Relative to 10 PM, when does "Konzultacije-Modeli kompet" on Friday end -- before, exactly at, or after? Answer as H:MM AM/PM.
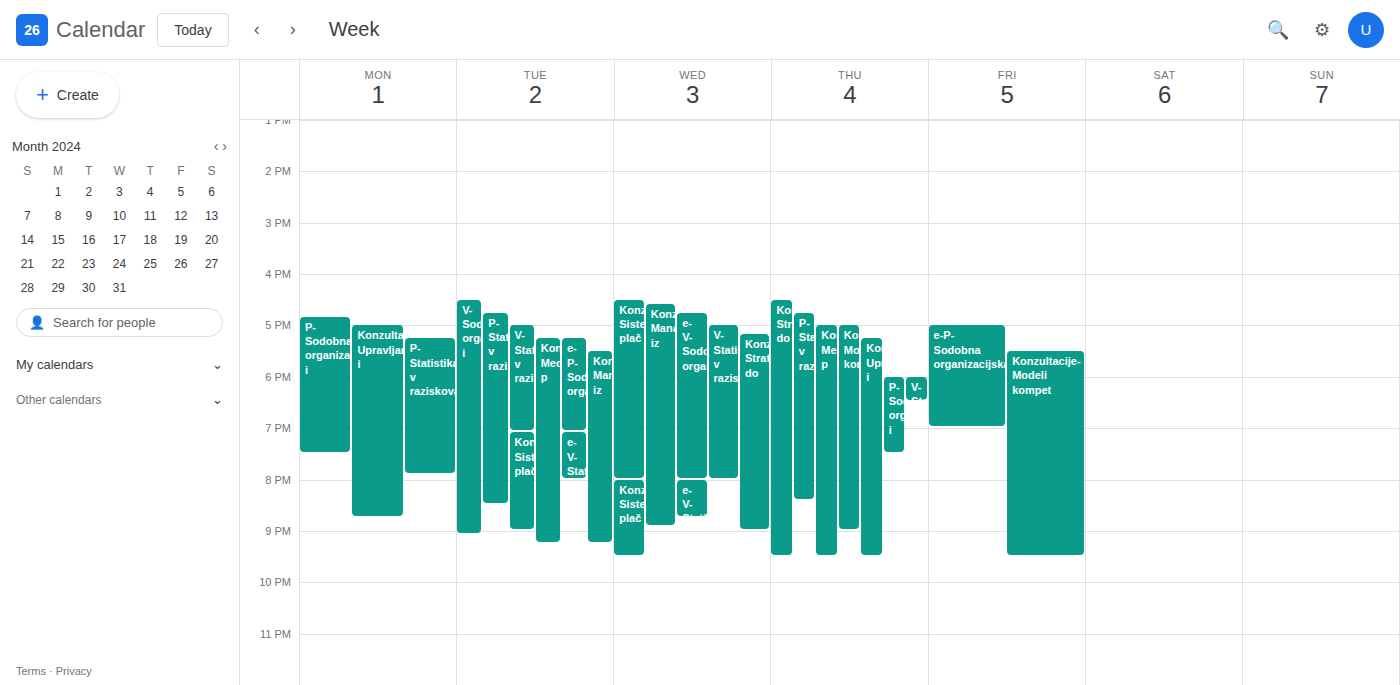
9:30 PM -- before 10 PM, 30 minutes above the 10 PM line.